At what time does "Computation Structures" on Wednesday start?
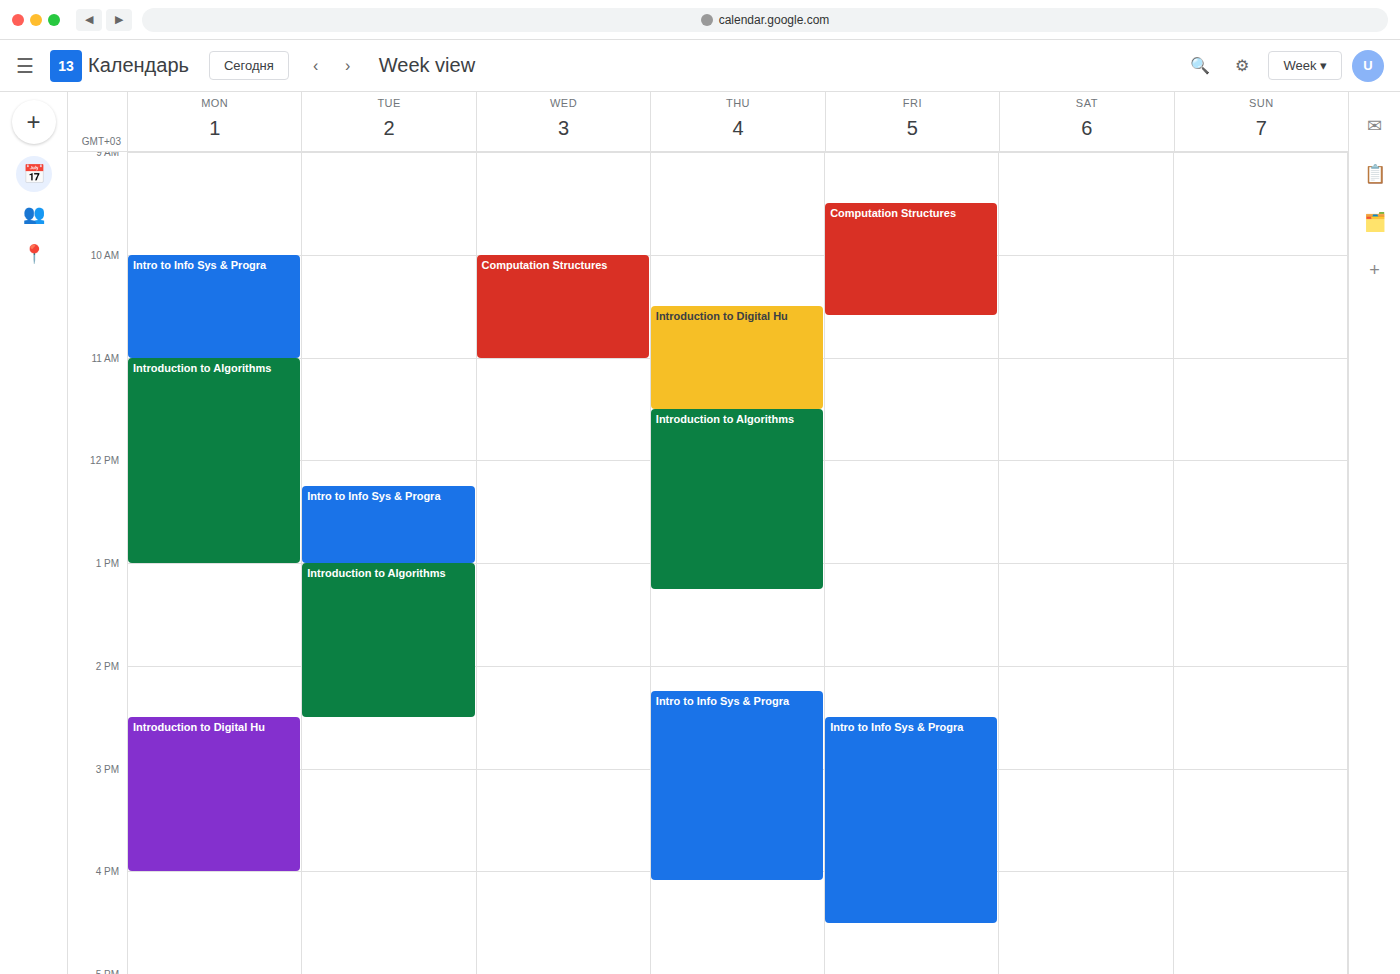
10:00 AM